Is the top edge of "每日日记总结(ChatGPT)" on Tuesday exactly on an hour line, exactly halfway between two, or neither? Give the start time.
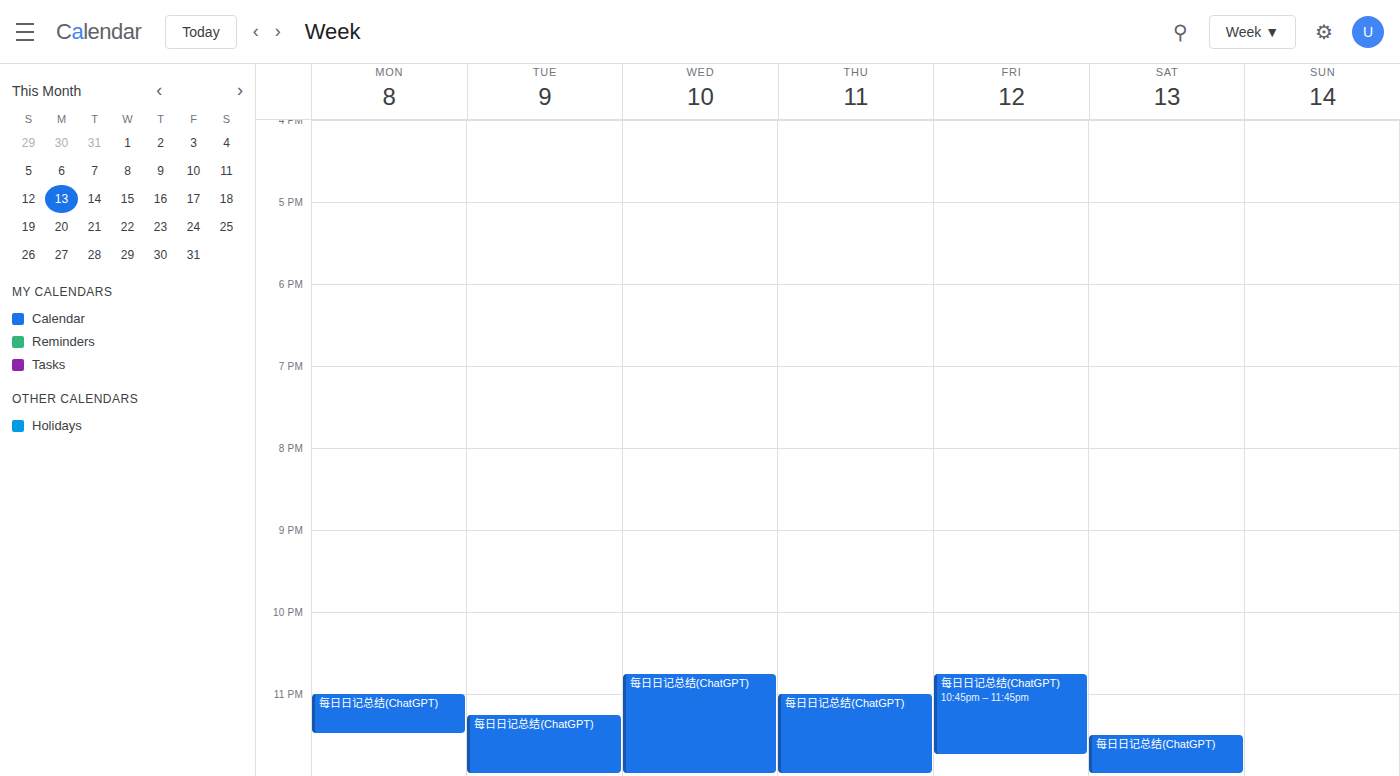
11:15 PM -- neither: a quarter of the way from the 11 PM line to the 12 AM line.